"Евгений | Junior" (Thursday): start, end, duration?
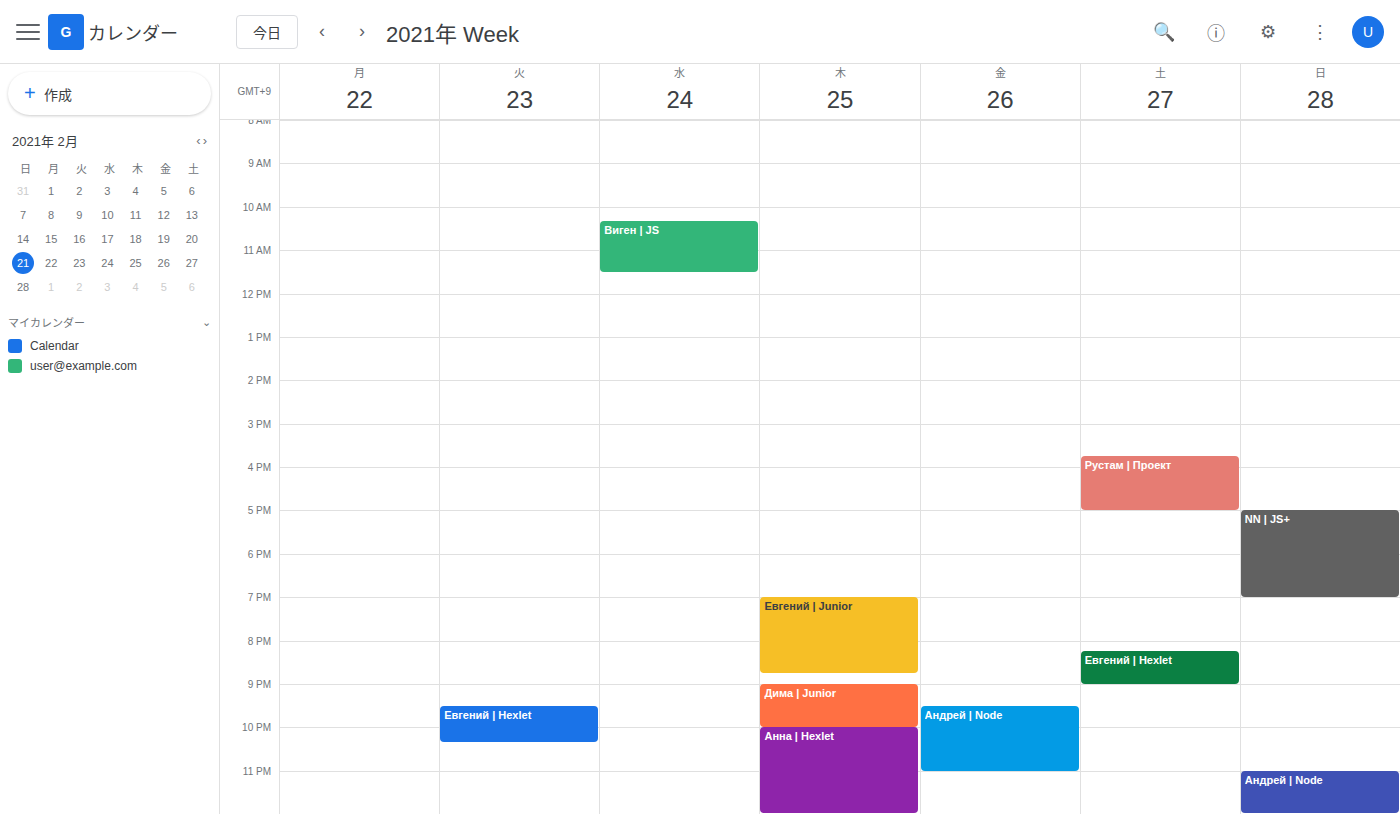
7:00 PM to 8:45 PM, 1 hour 45 minutes